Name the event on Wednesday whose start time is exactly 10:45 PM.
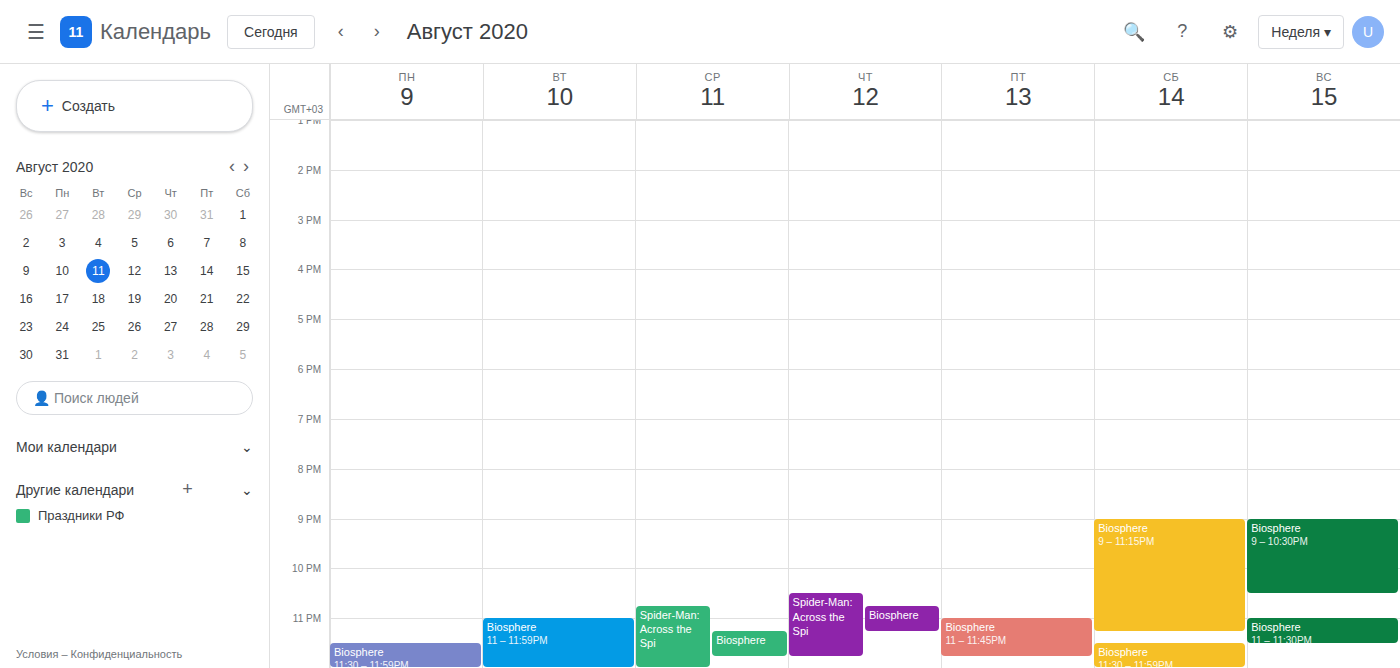
"Spider-Man: Across the Spi"